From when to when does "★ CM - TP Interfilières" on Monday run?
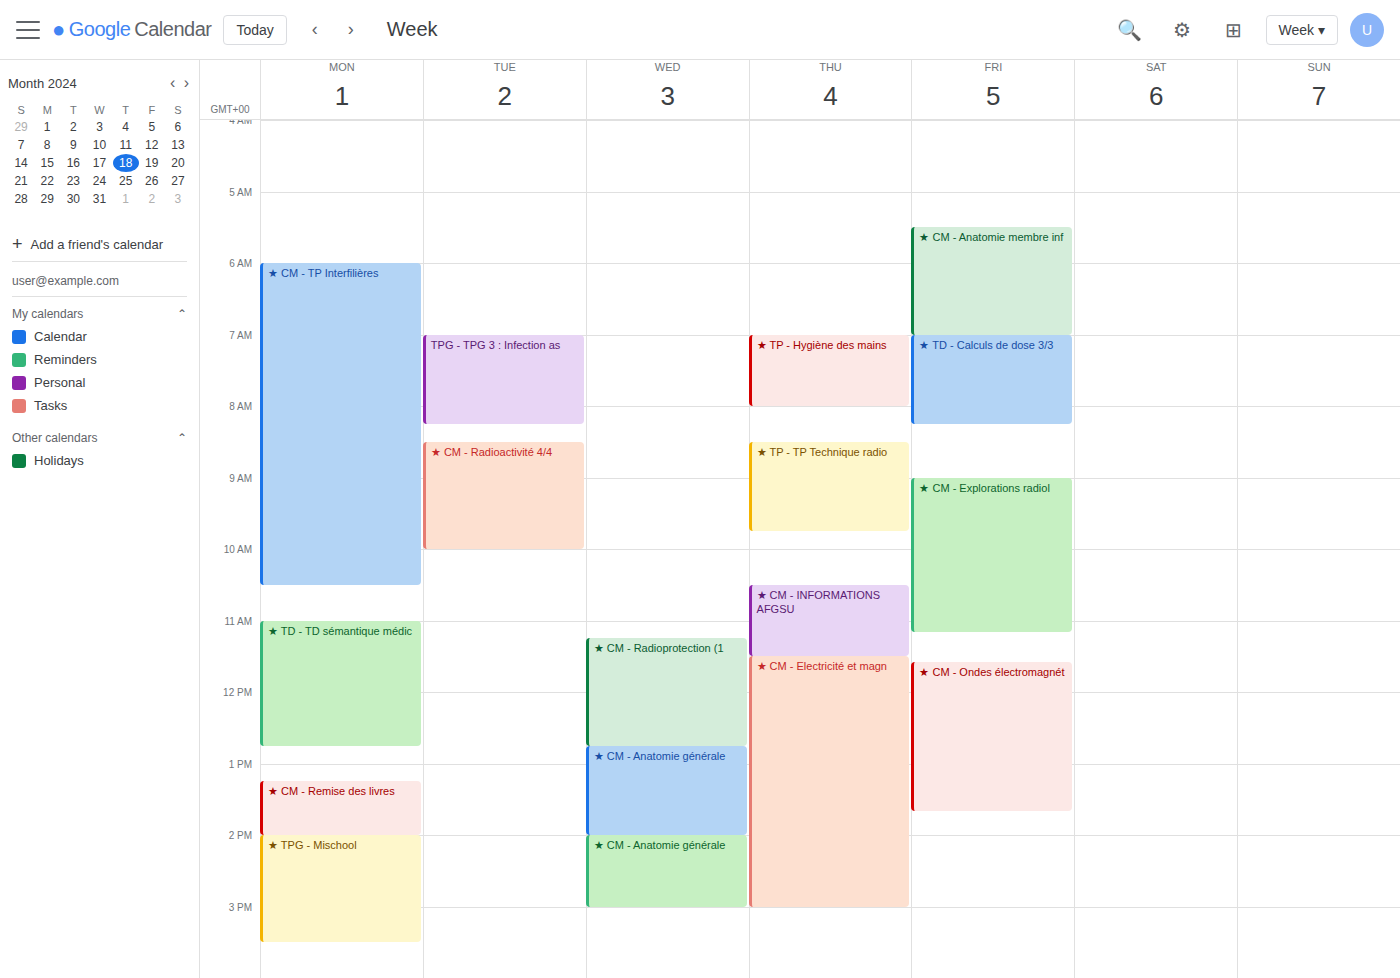
6:00 AM to 10:30 AM